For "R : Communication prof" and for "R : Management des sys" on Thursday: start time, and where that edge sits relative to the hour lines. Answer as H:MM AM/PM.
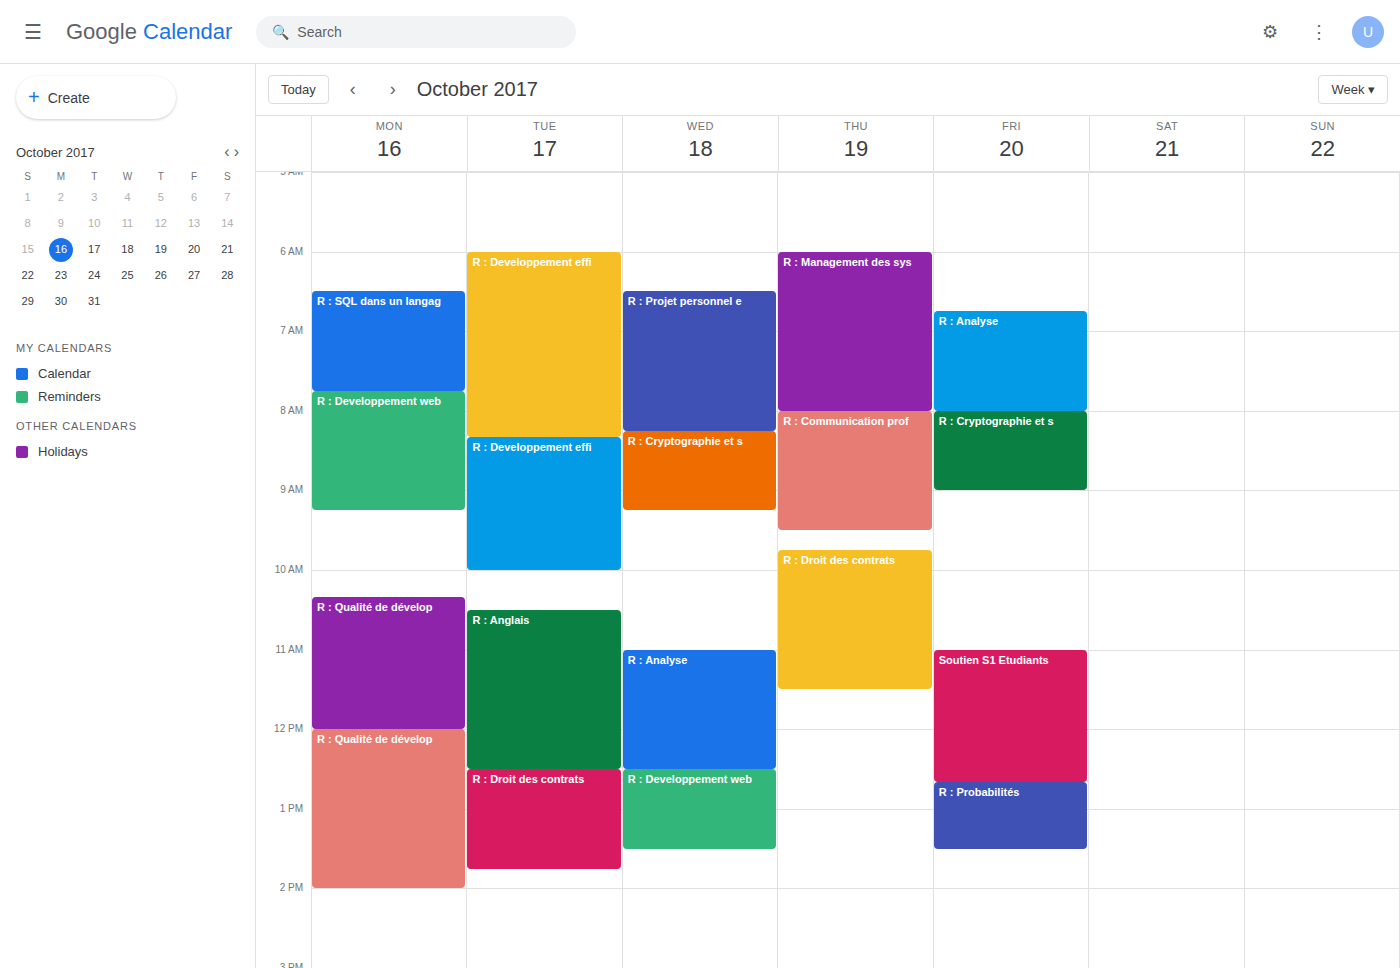
"R : Communication prof": 8:00 AM, exactly on the 8 AM line. "R : Management des sys": 6:00 AM, exactly on the 6 AM line.